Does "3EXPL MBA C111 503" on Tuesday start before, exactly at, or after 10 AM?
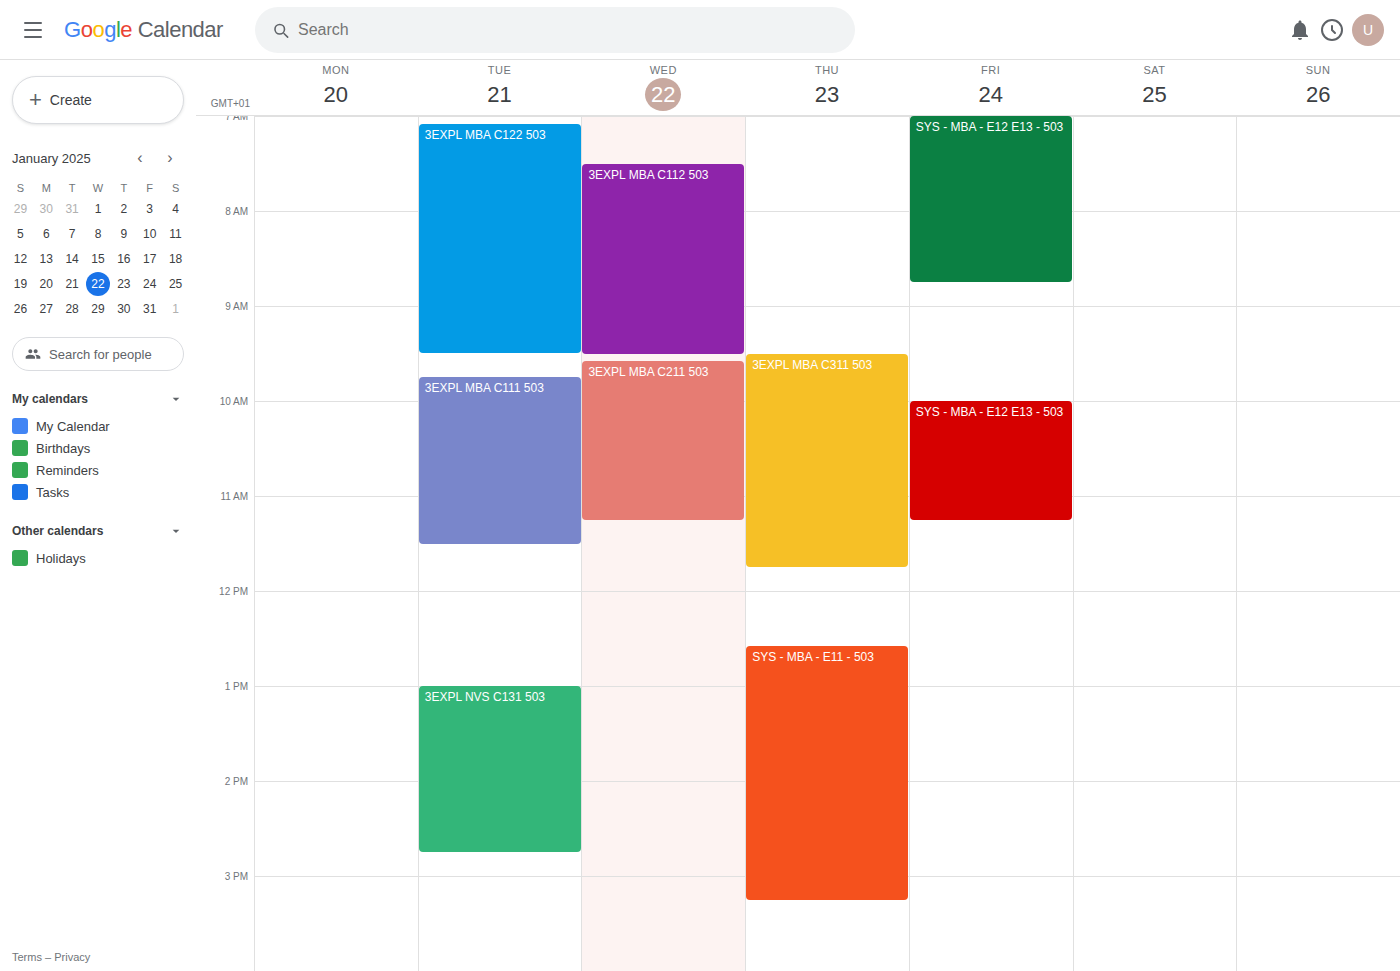
9:45 AM -- before 10 AM, 15 minutes above the 10 AM line.